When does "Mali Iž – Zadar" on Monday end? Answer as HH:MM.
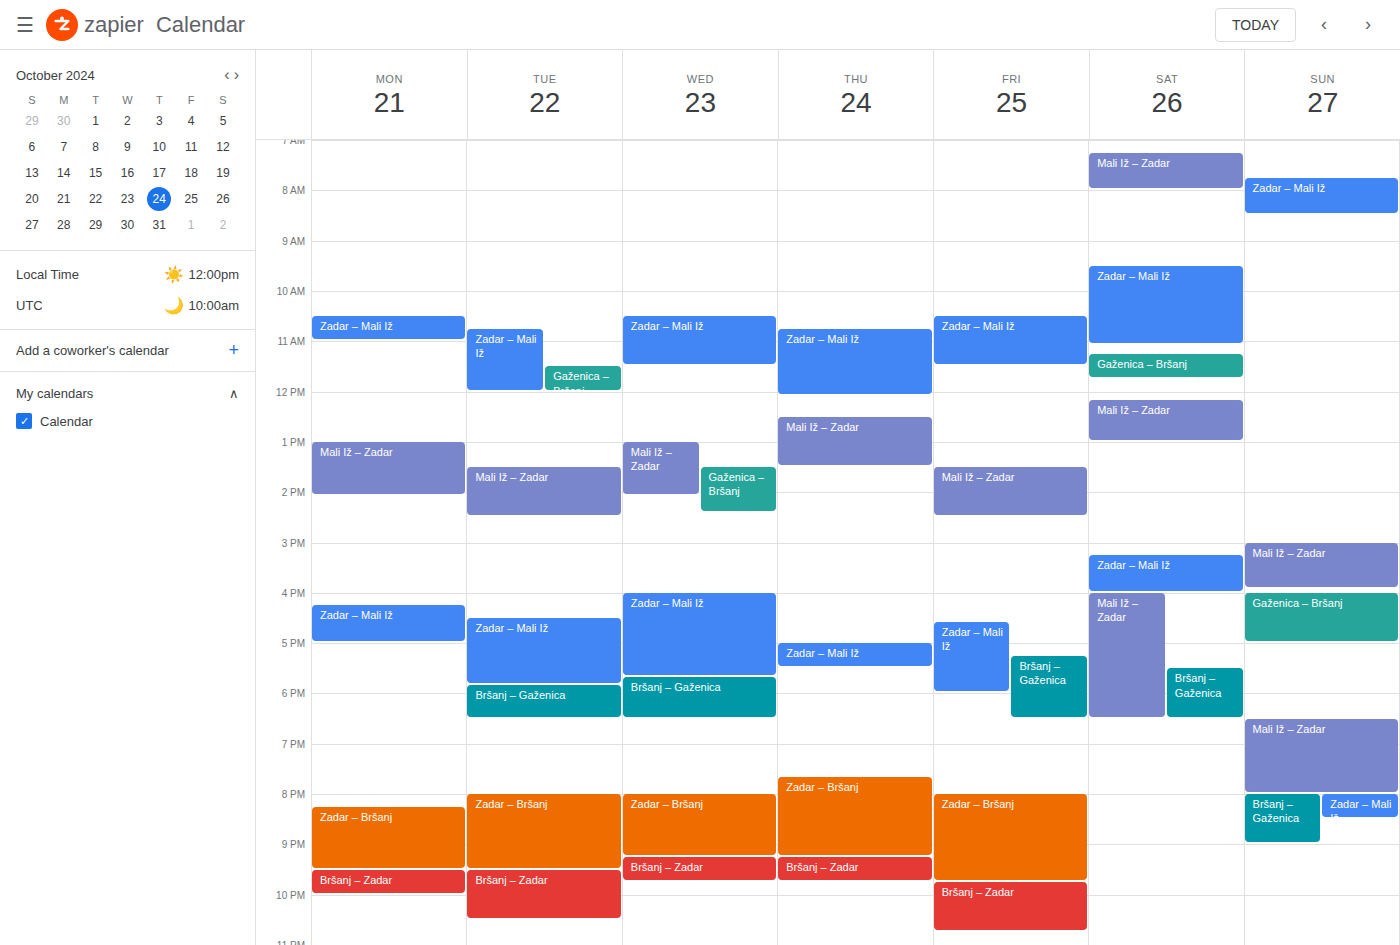
14:05